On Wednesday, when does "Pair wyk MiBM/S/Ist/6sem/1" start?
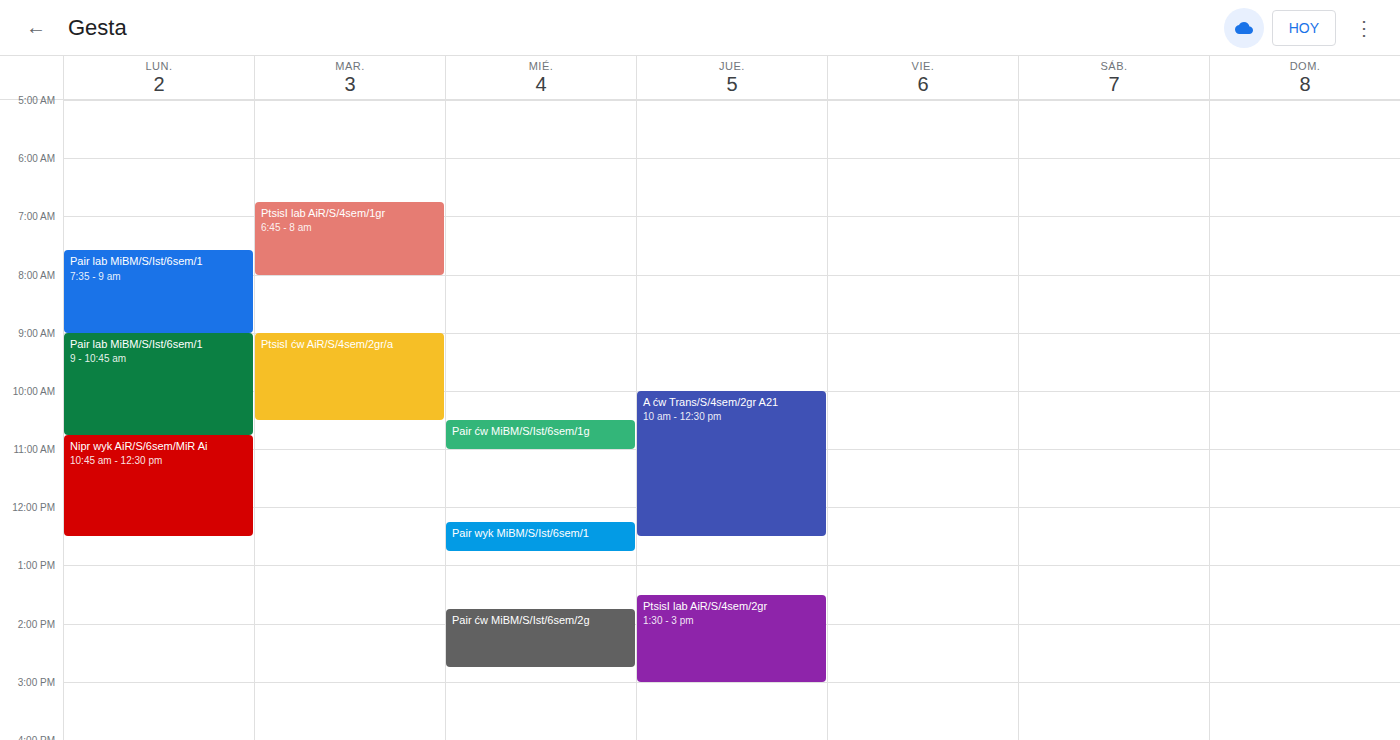
12:15 PM